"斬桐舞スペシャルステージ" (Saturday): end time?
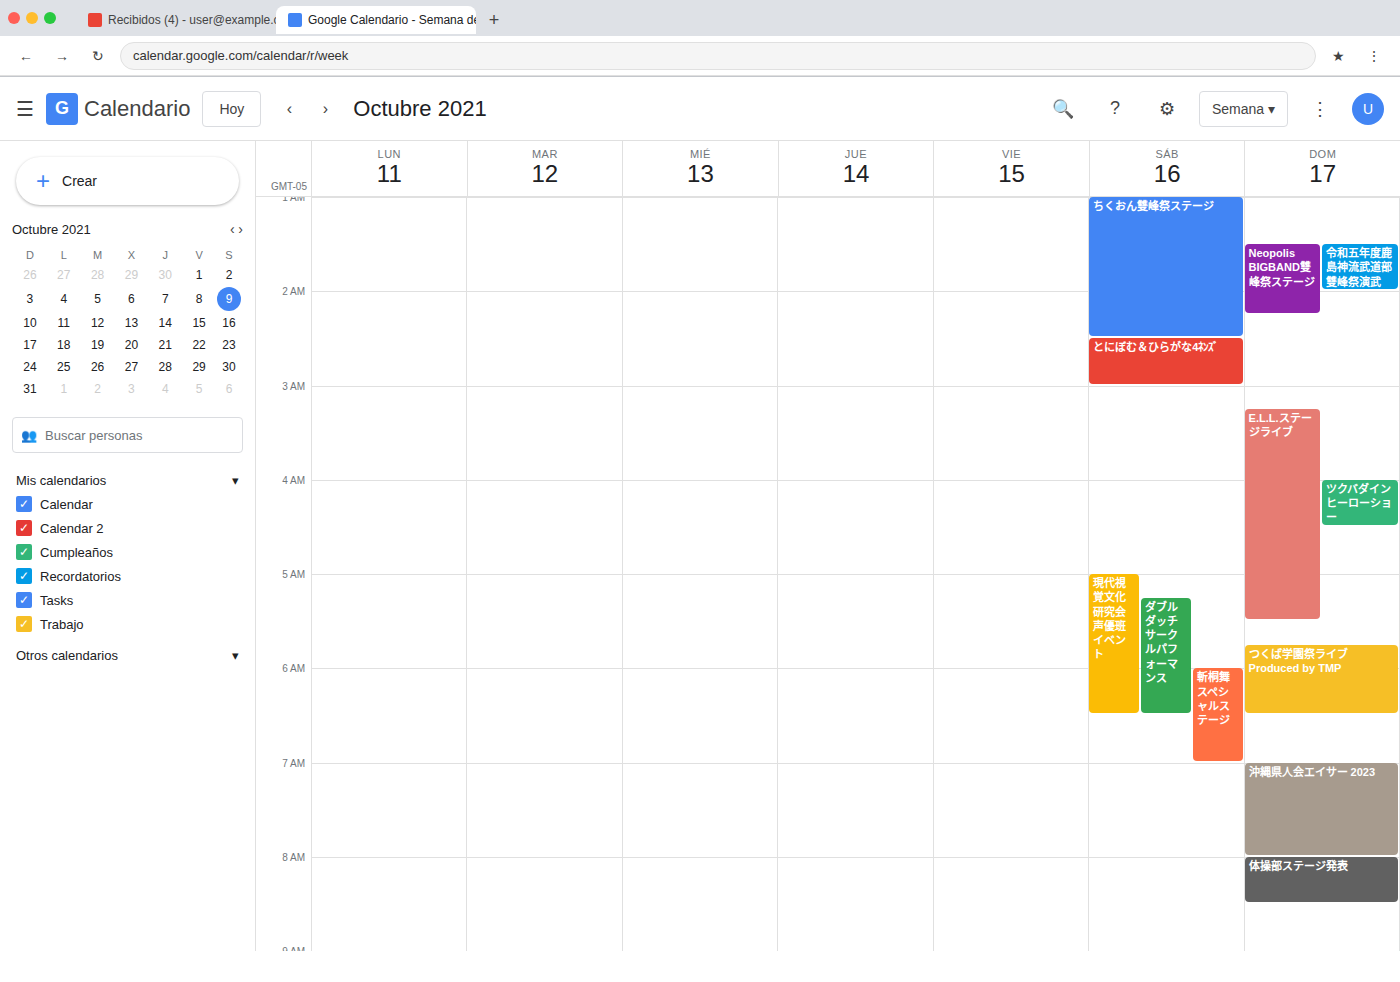
7:00 AM